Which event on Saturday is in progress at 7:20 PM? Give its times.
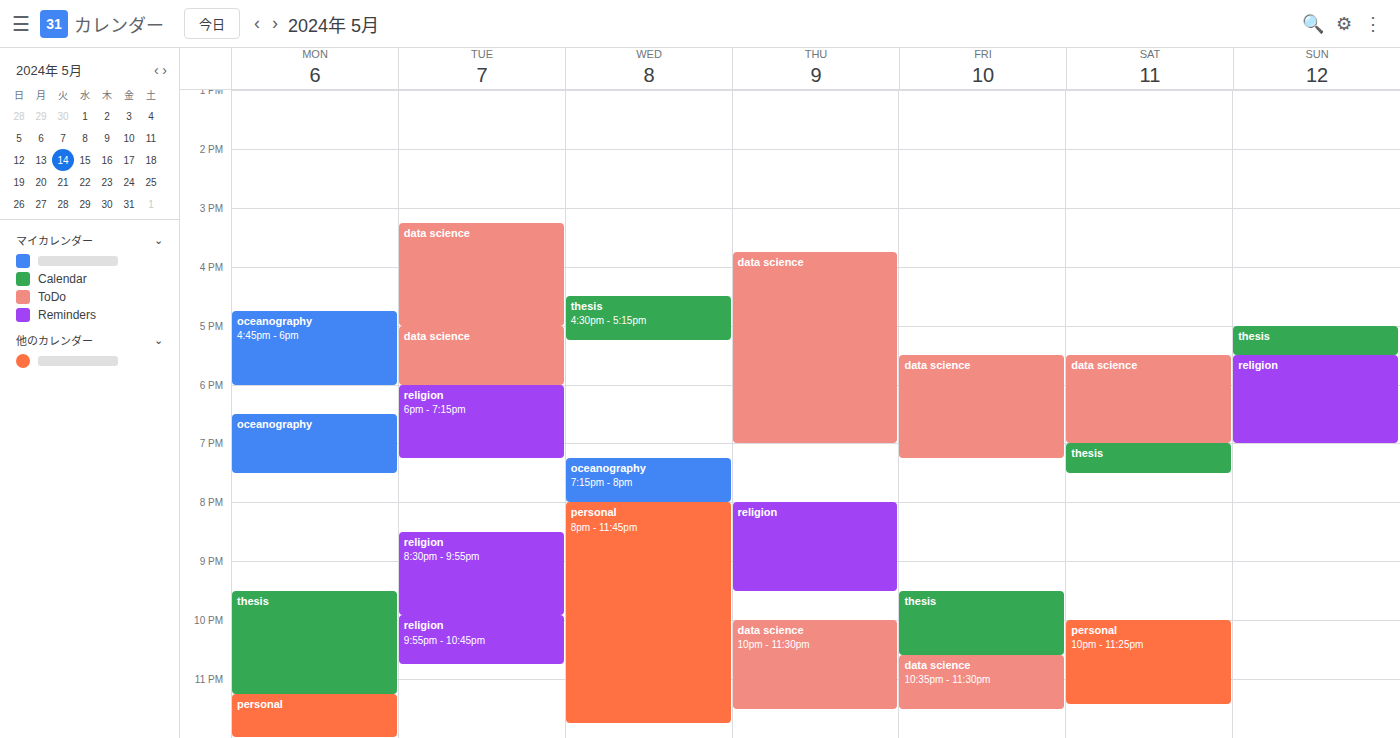
"thesis", 7:00 PM to 7:30 PM